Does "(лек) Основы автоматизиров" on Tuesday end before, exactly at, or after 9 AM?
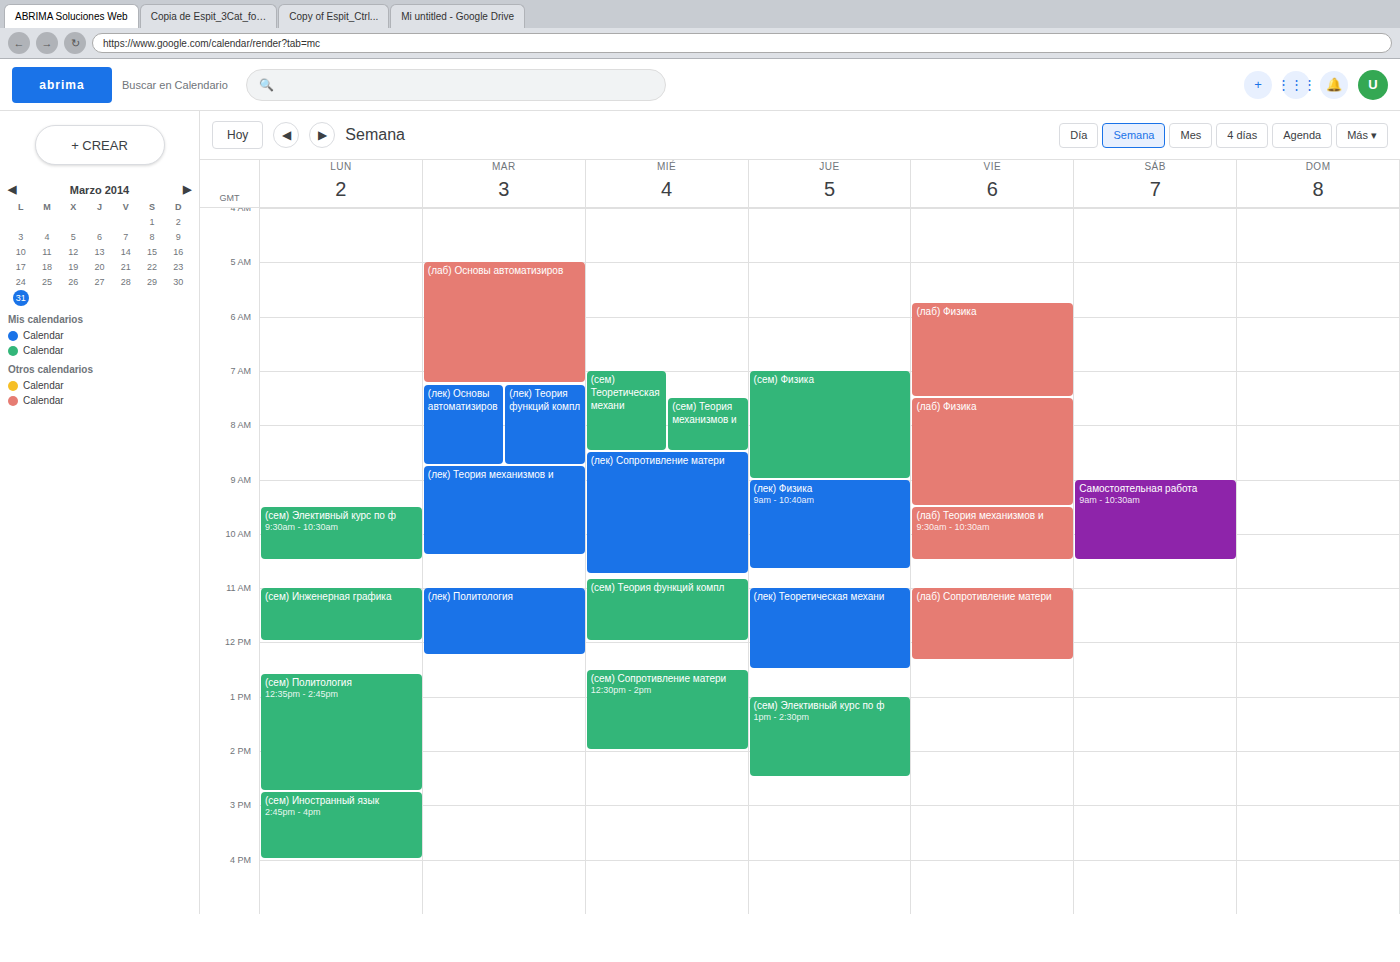
8:45 AM -- before 9 AM, 15 minutes above the 9 AM line.